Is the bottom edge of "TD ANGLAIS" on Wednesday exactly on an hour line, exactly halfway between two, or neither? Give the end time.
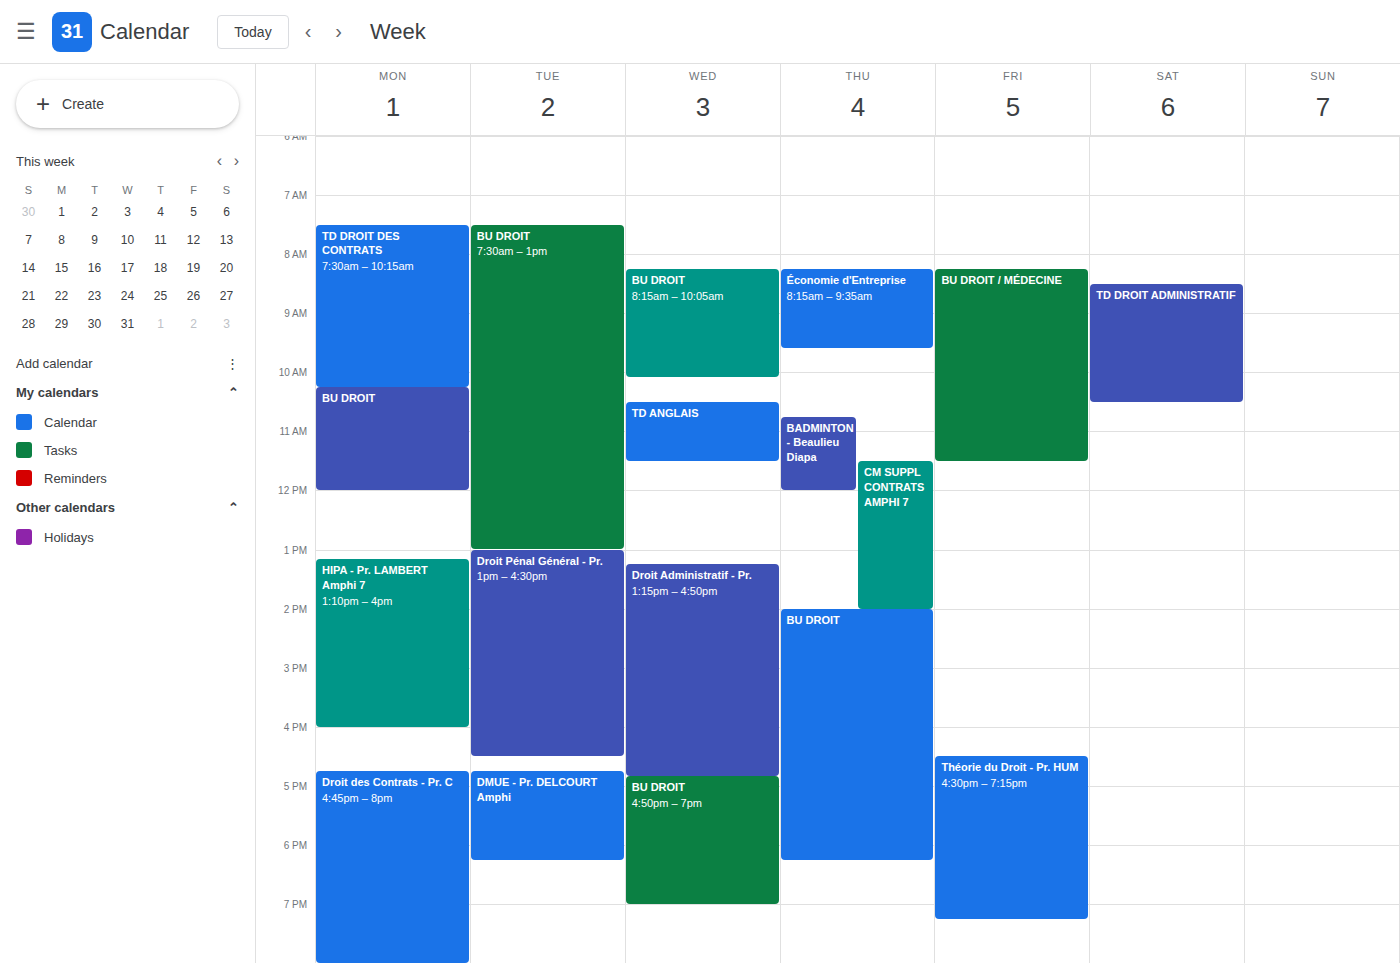
11:30 -- halfway between the 11:00 and 12:00 lines.